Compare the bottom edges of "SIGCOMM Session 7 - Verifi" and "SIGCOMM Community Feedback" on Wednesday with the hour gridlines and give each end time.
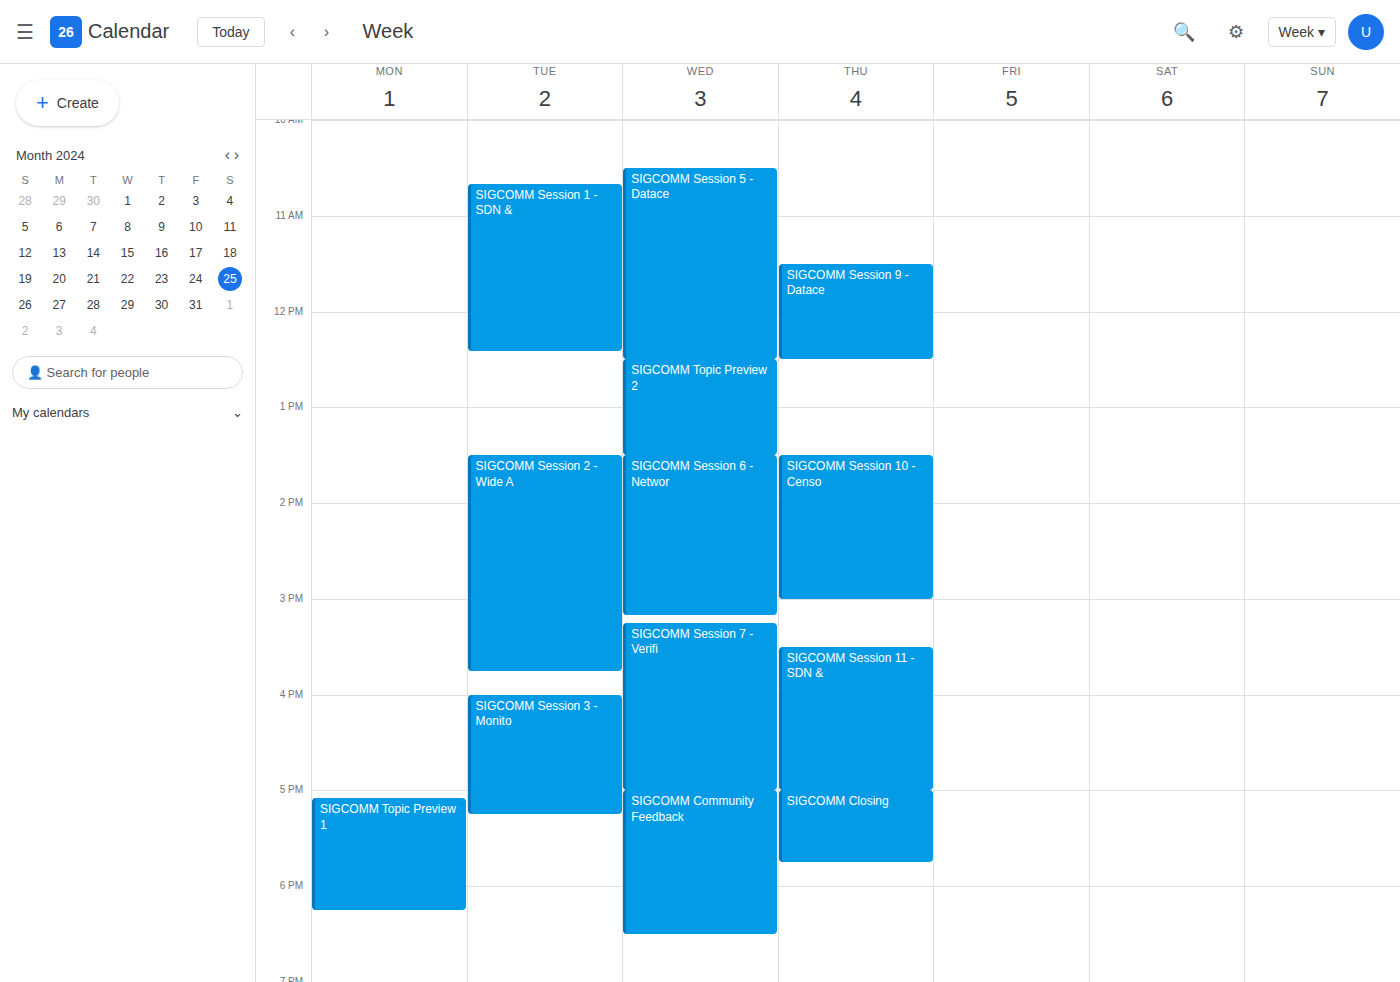
"SIGCOMM Session 7 - Verifi": 5:00 PM, exactly on the 5 PM line. "SIGCOMM Community Feedback": 6:30 PM, halfway between the 6 PM and 7 PM lines.